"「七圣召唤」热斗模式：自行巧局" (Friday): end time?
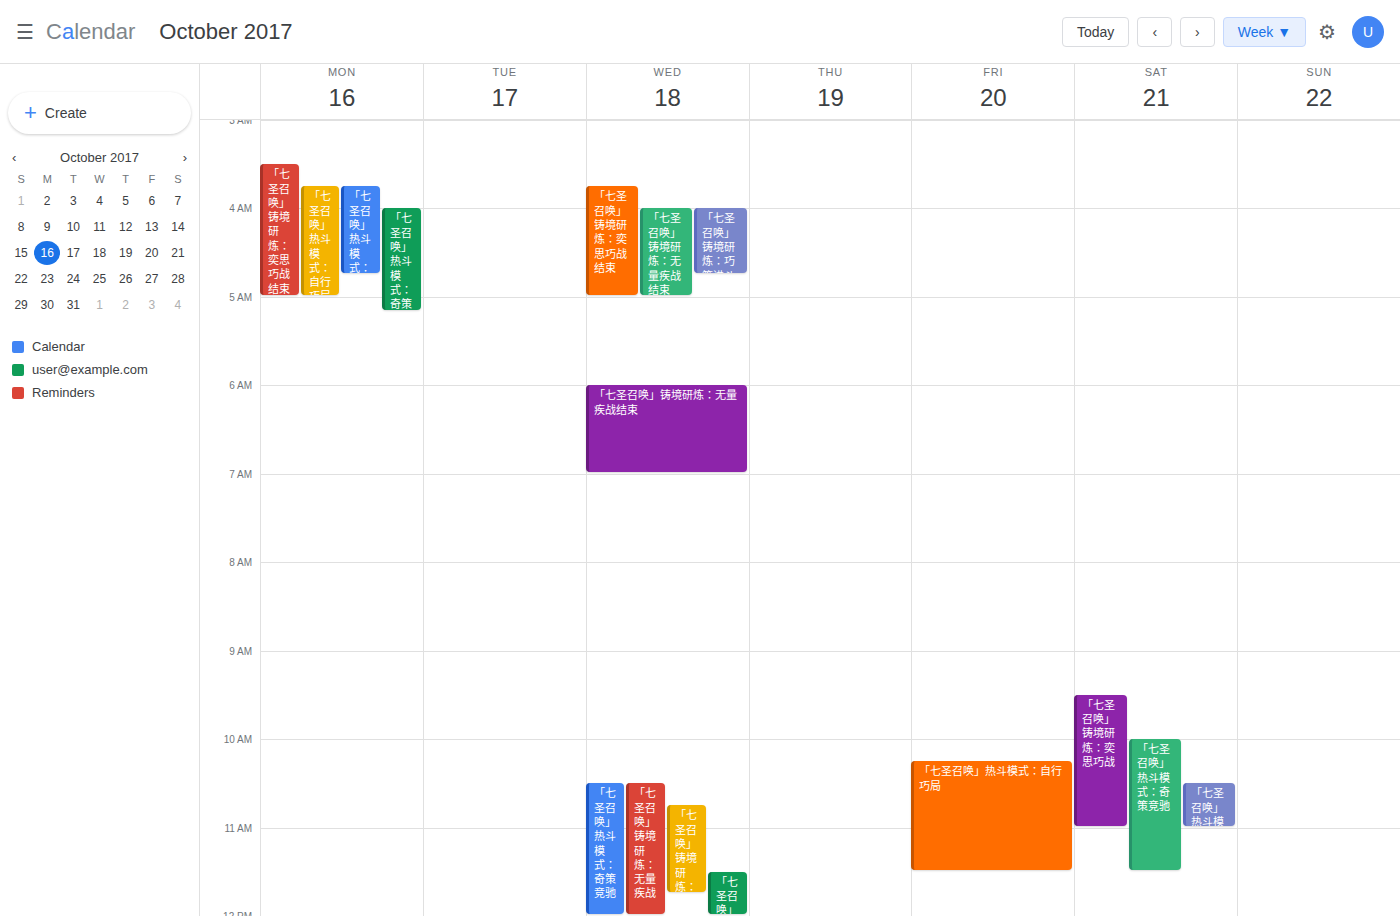
11:30 AM